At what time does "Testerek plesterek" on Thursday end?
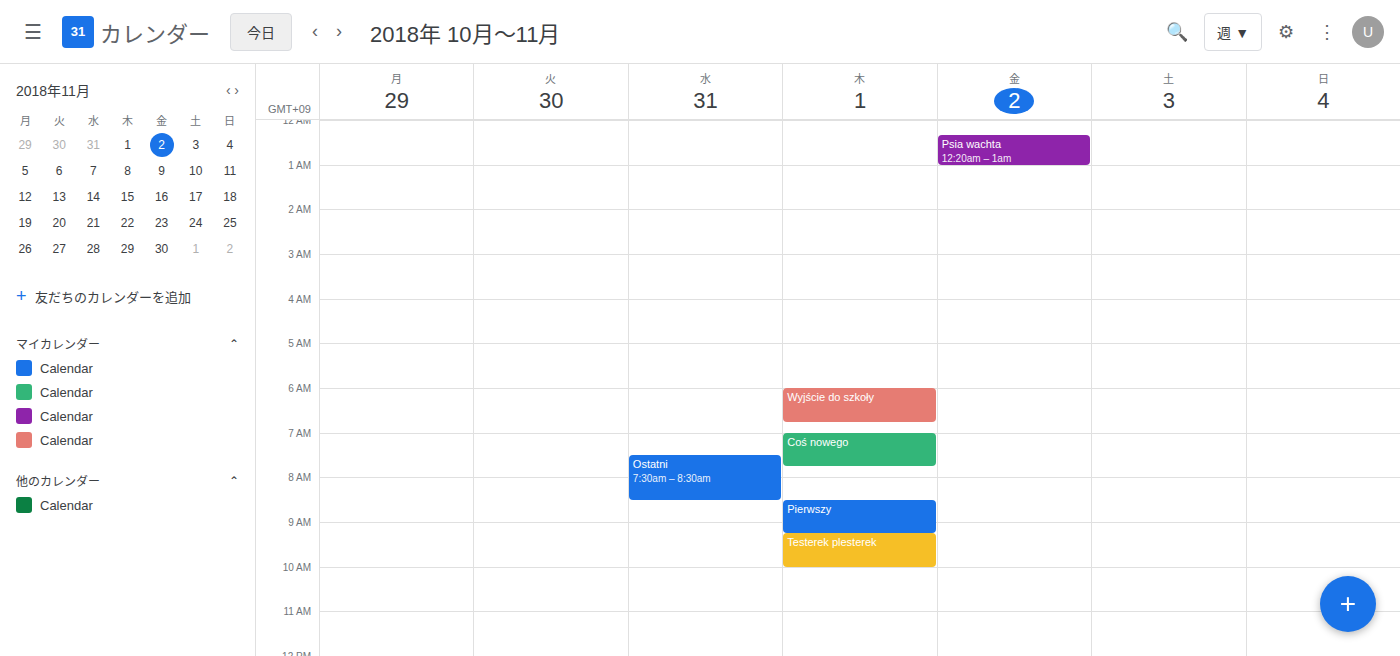
10:00 AM